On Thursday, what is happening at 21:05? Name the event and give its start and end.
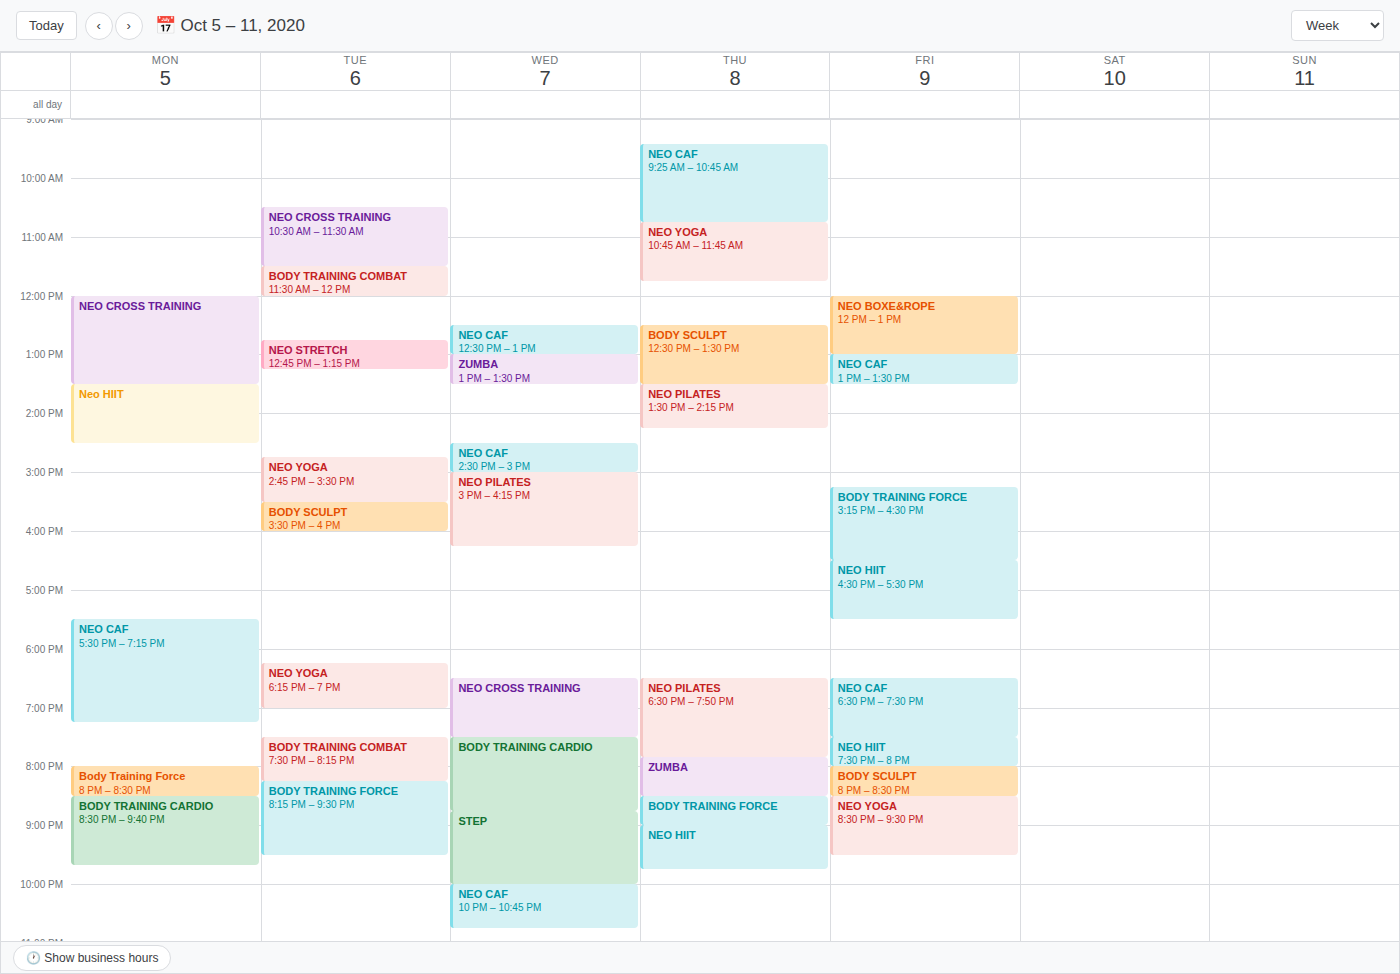
"NEO HIIT", 21:00 to 21:45